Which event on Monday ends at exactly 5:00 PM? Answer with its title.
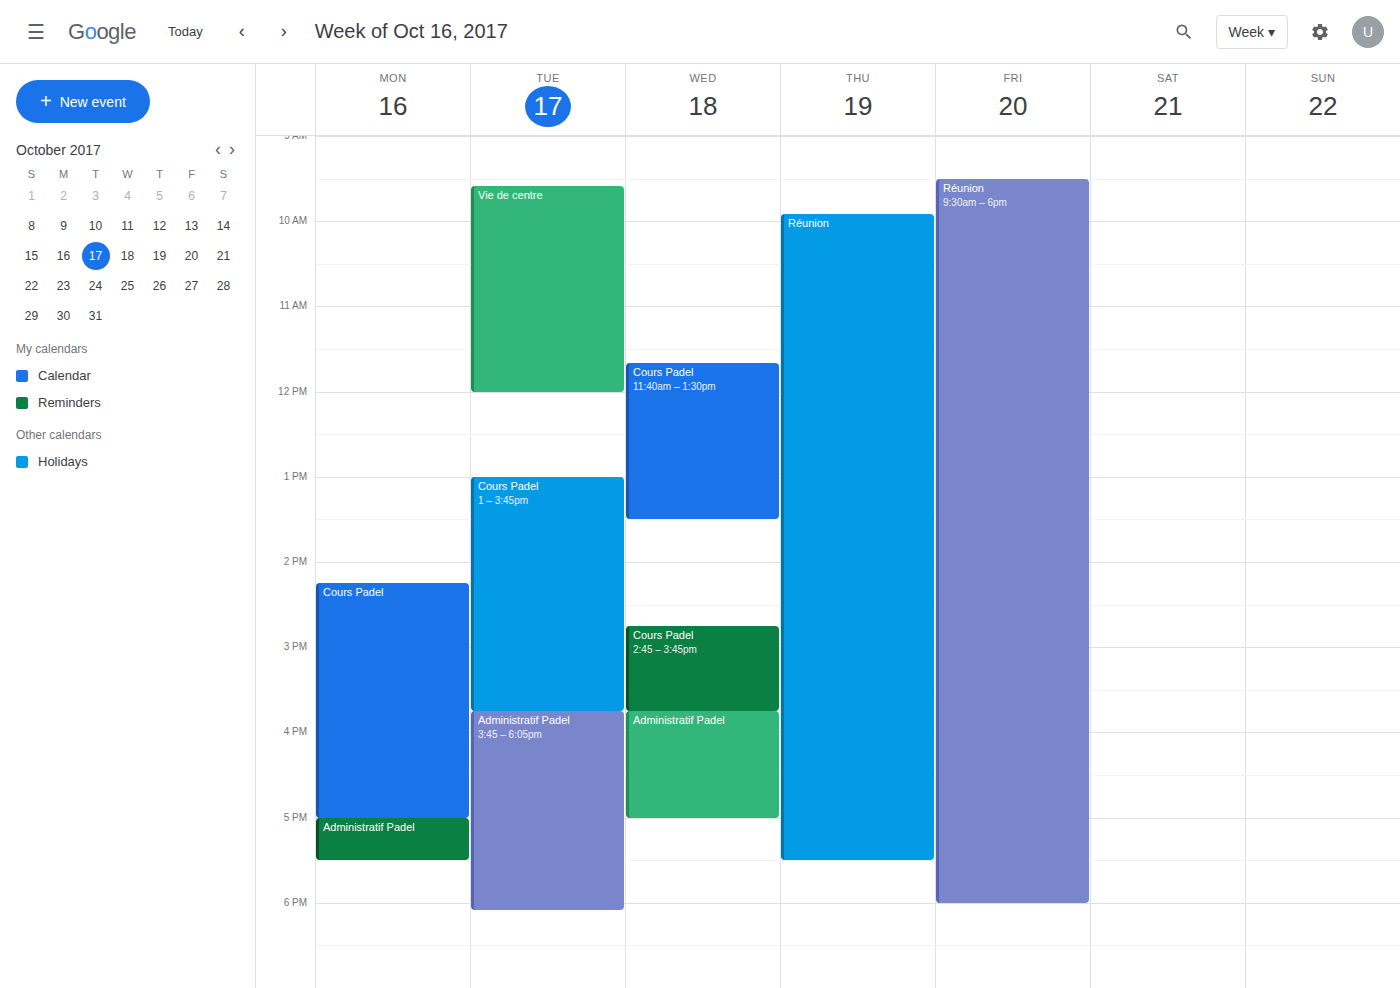
"Cours Padel"